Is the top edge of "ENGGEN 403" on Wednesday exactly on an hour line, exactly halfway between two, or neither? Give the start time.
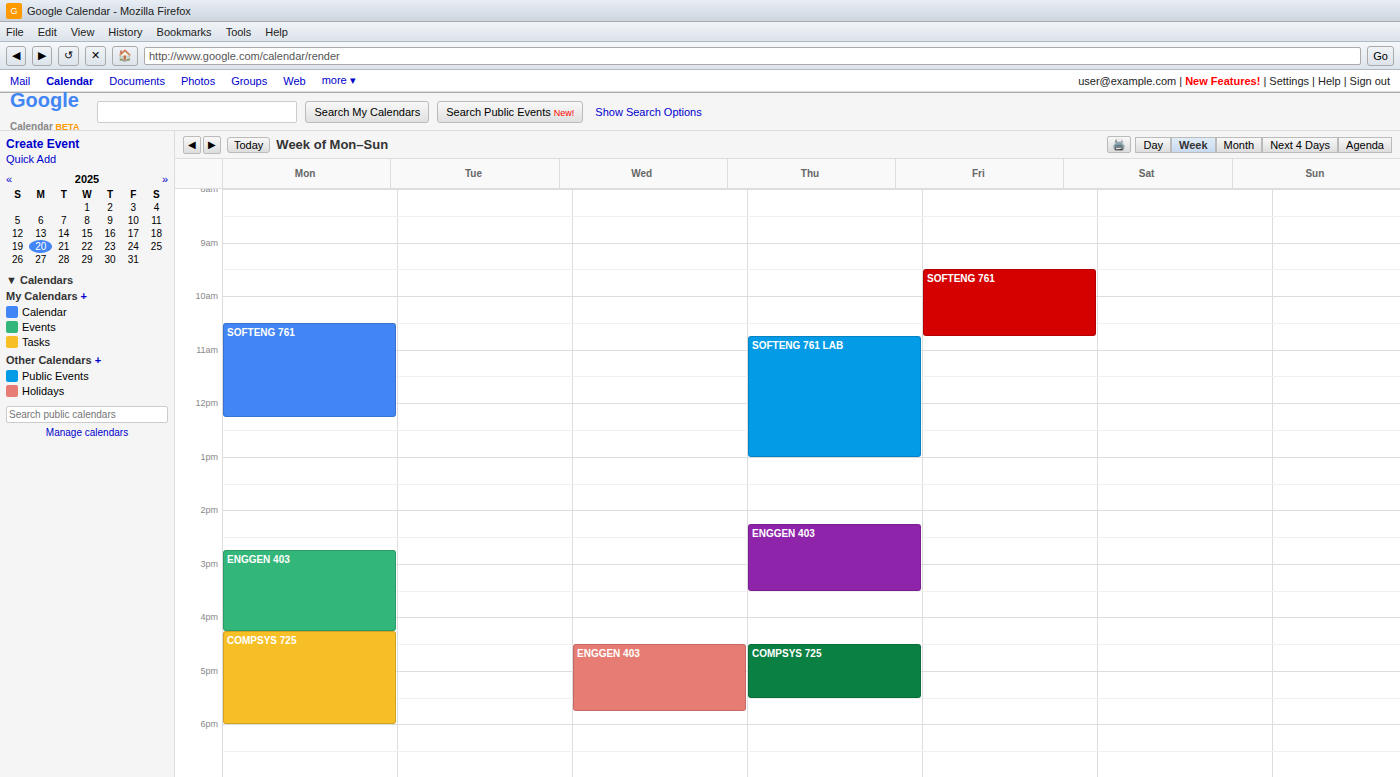
4:30 PM -- halfway between the 4 PM and 5 PM lines.